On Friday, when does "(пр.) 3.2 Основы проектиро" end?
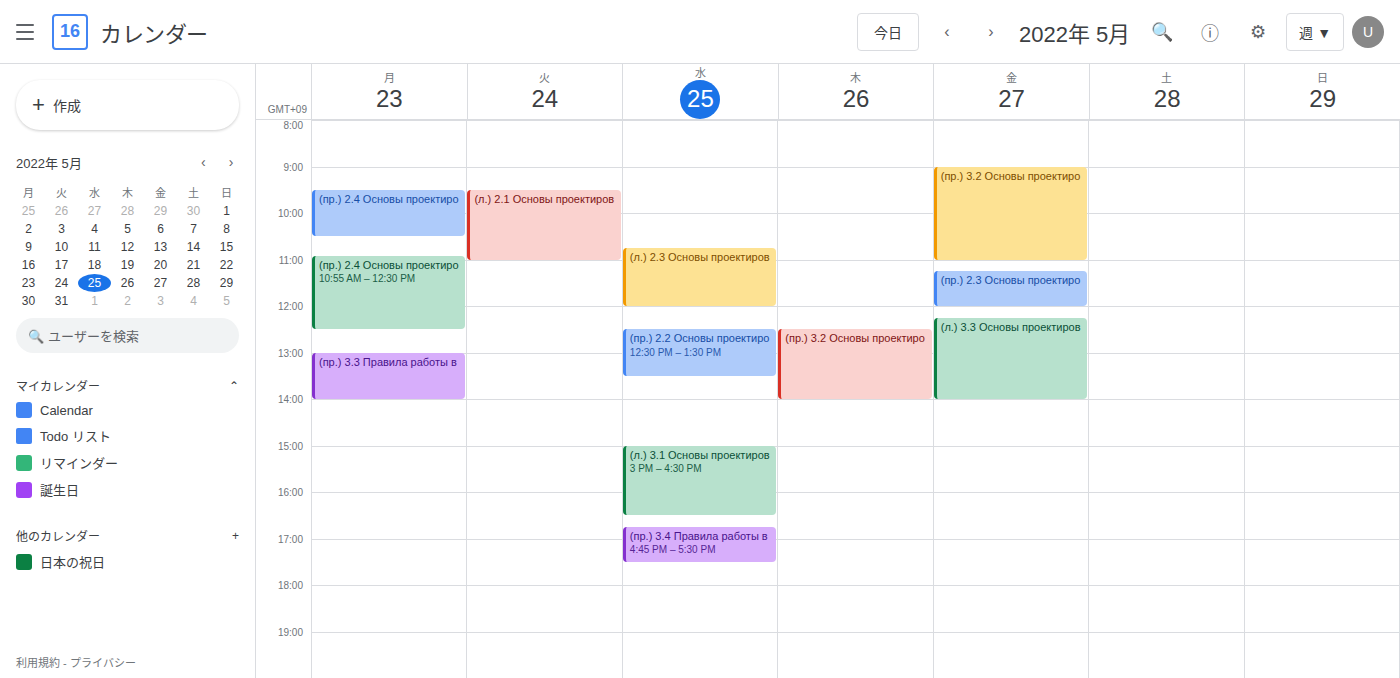
11:00 AM